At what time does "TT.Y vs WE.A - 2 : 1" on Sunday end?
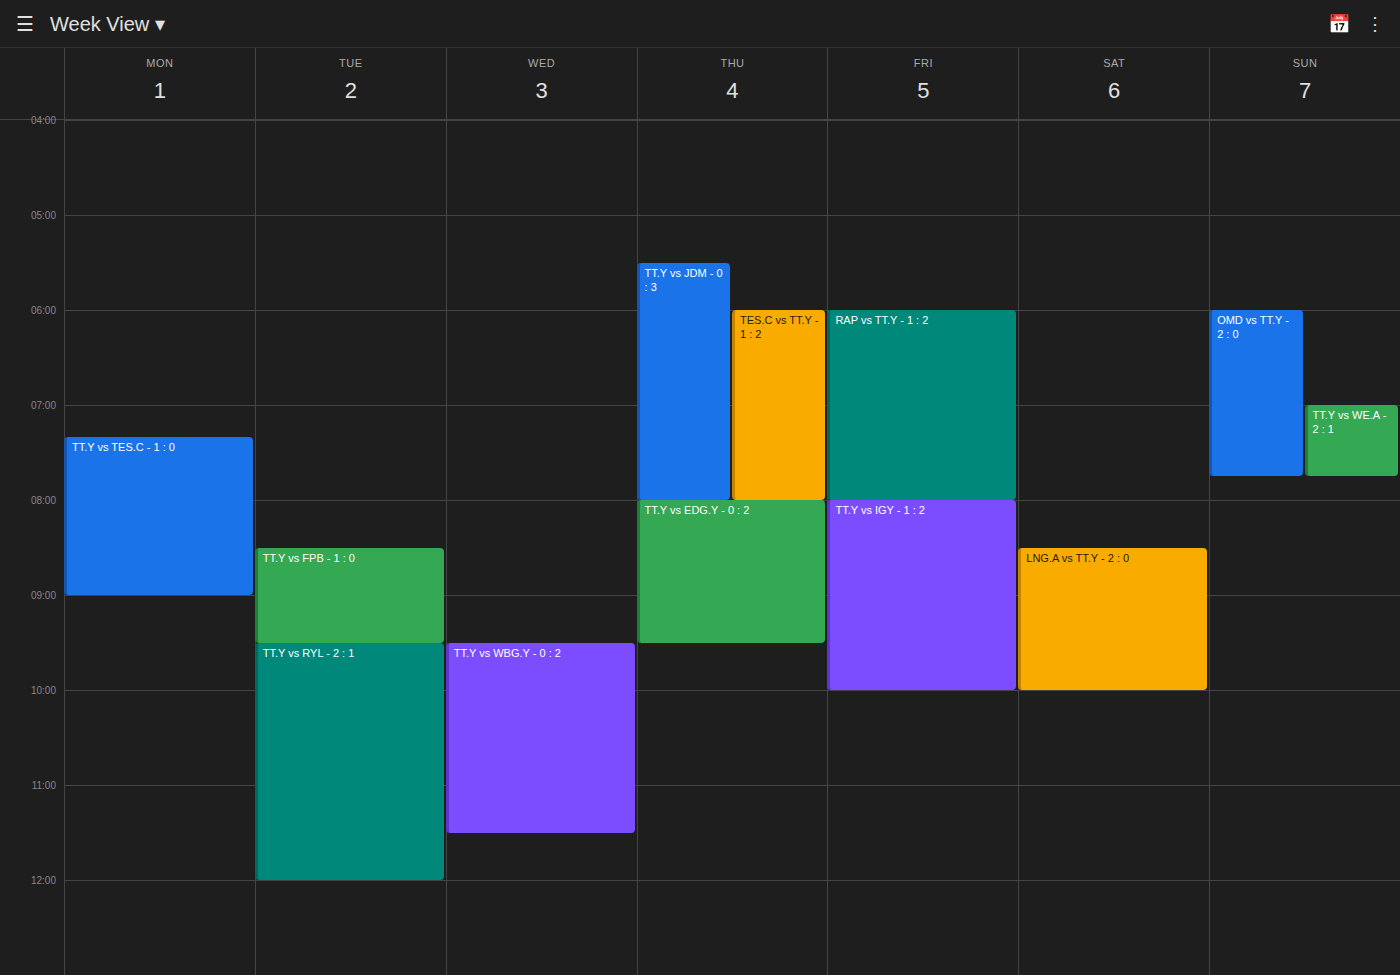
7:45 AM